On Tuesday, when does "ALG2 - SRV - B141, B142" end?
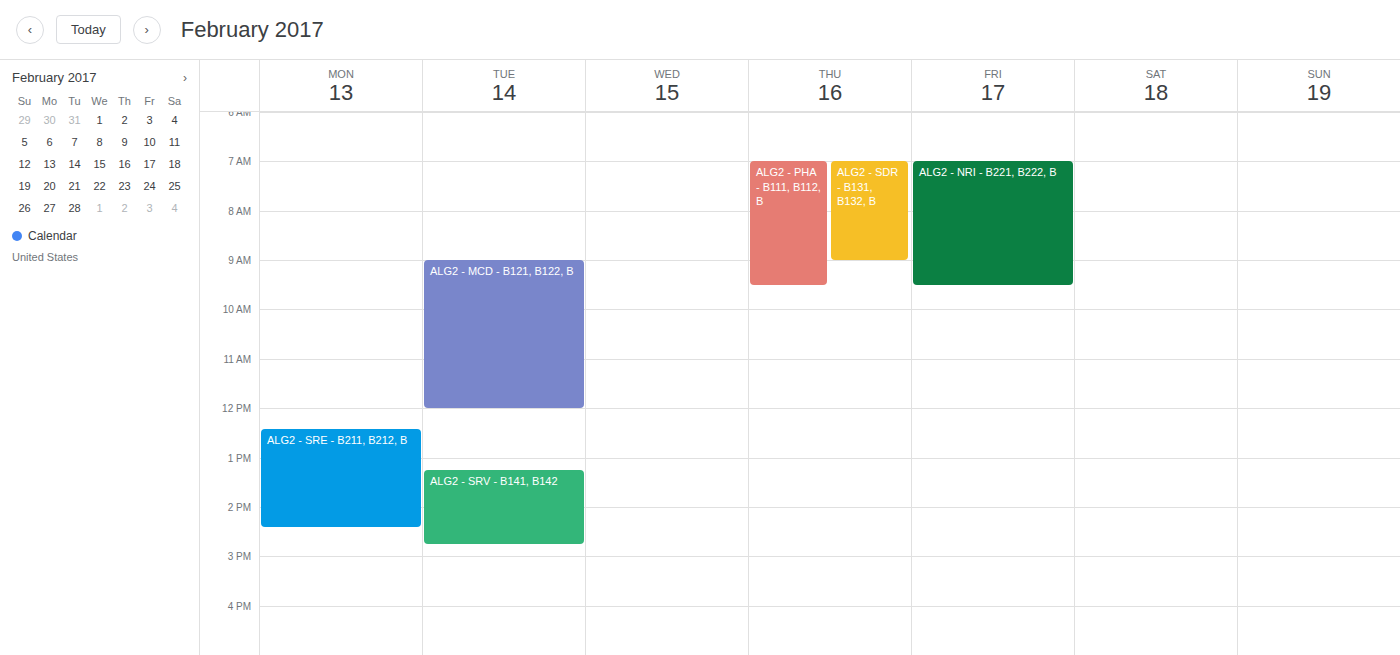
14:45